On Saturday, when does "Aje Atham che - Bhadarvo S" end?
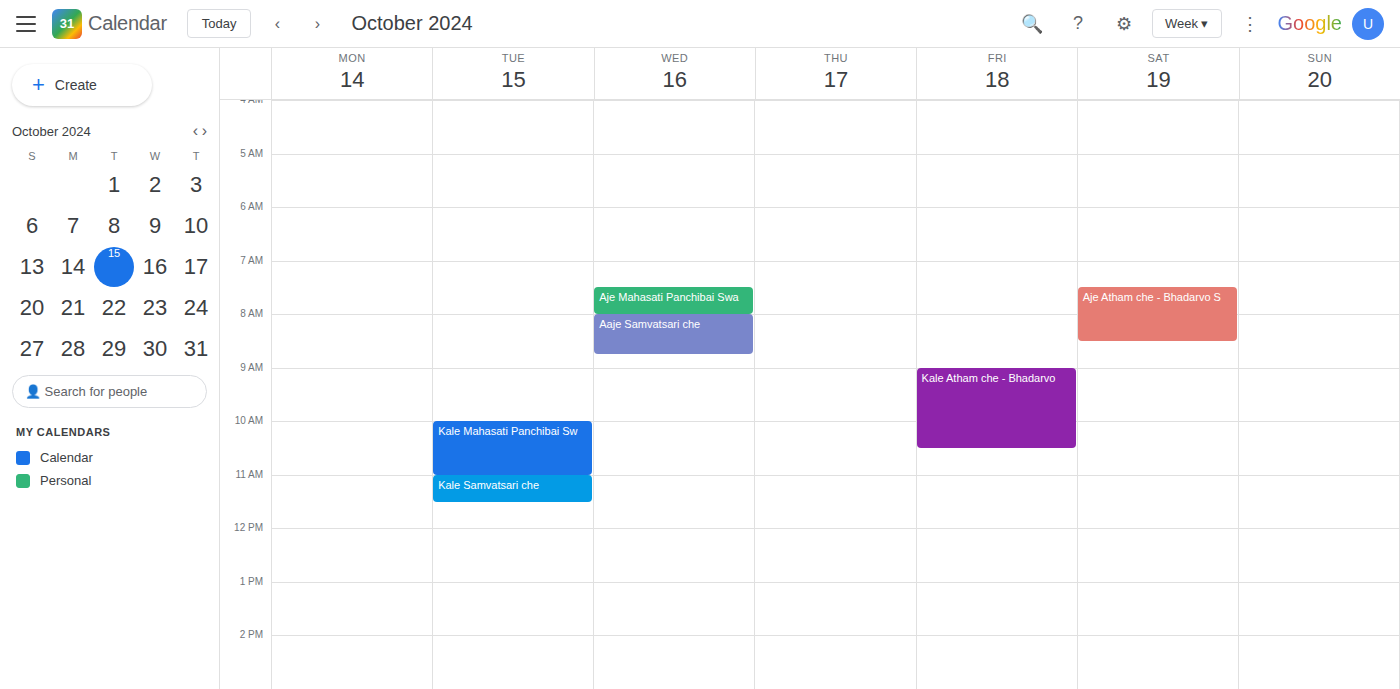
08:30